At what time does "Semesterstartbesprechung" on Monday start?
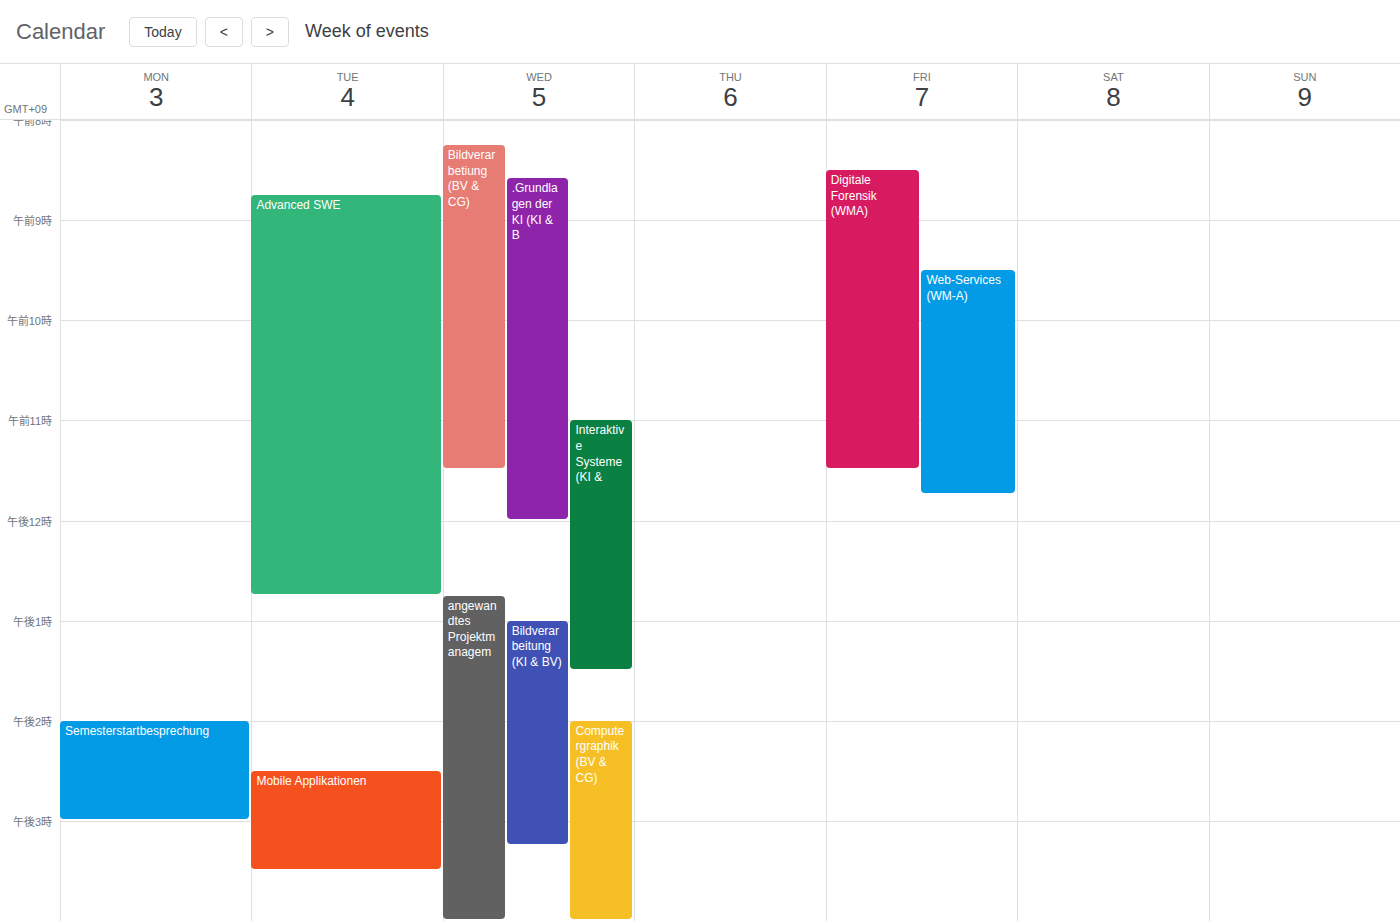
2:00 PM